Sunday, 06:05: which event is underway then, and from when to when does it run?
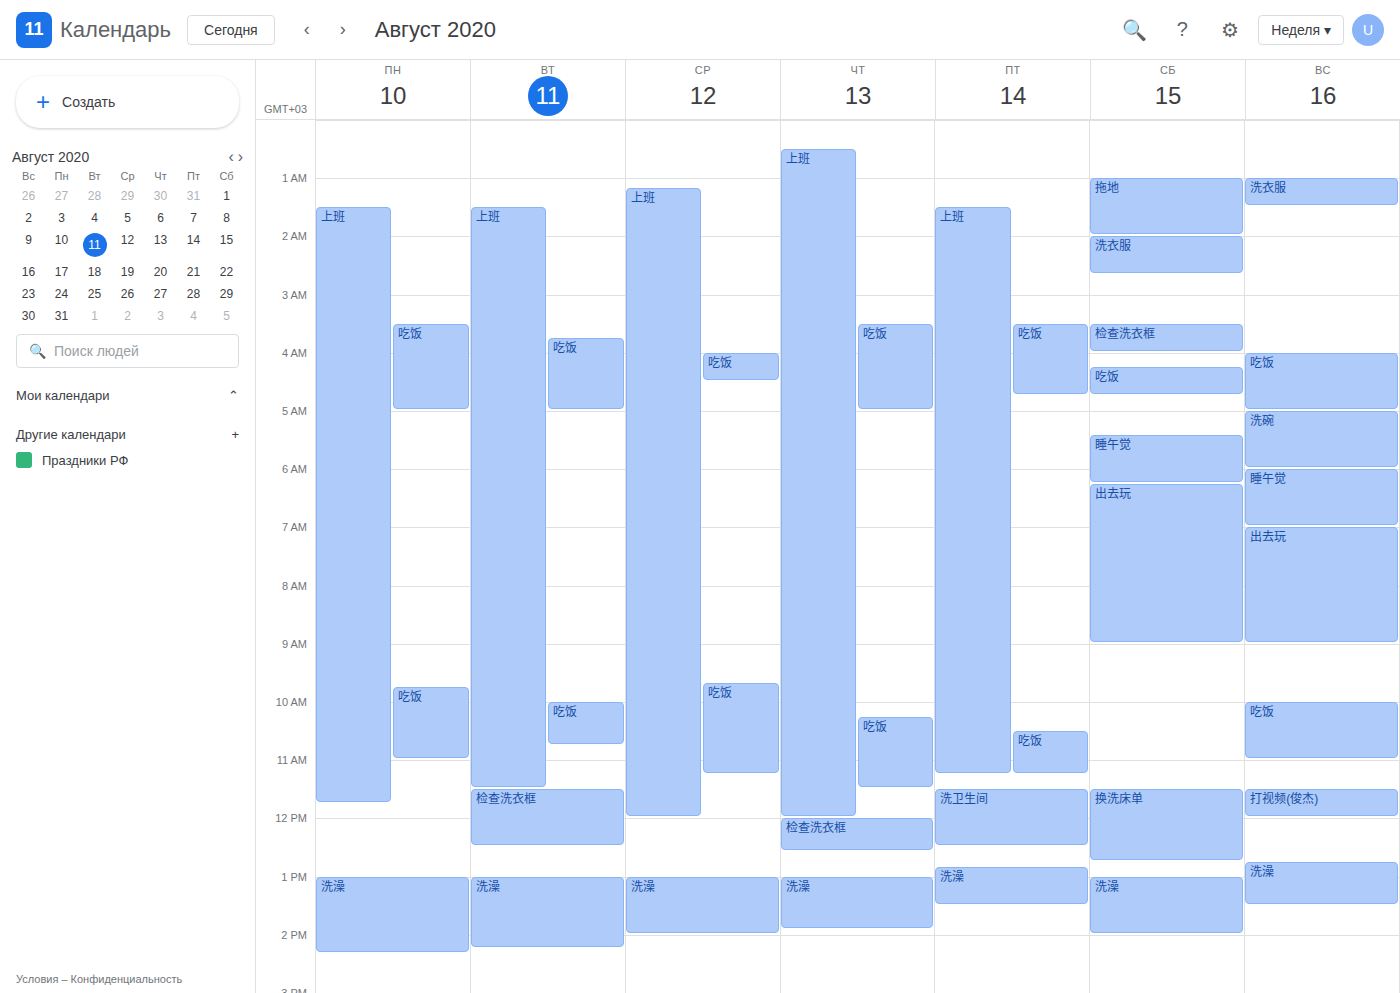
"睡午觉", 06:00 to 07:00